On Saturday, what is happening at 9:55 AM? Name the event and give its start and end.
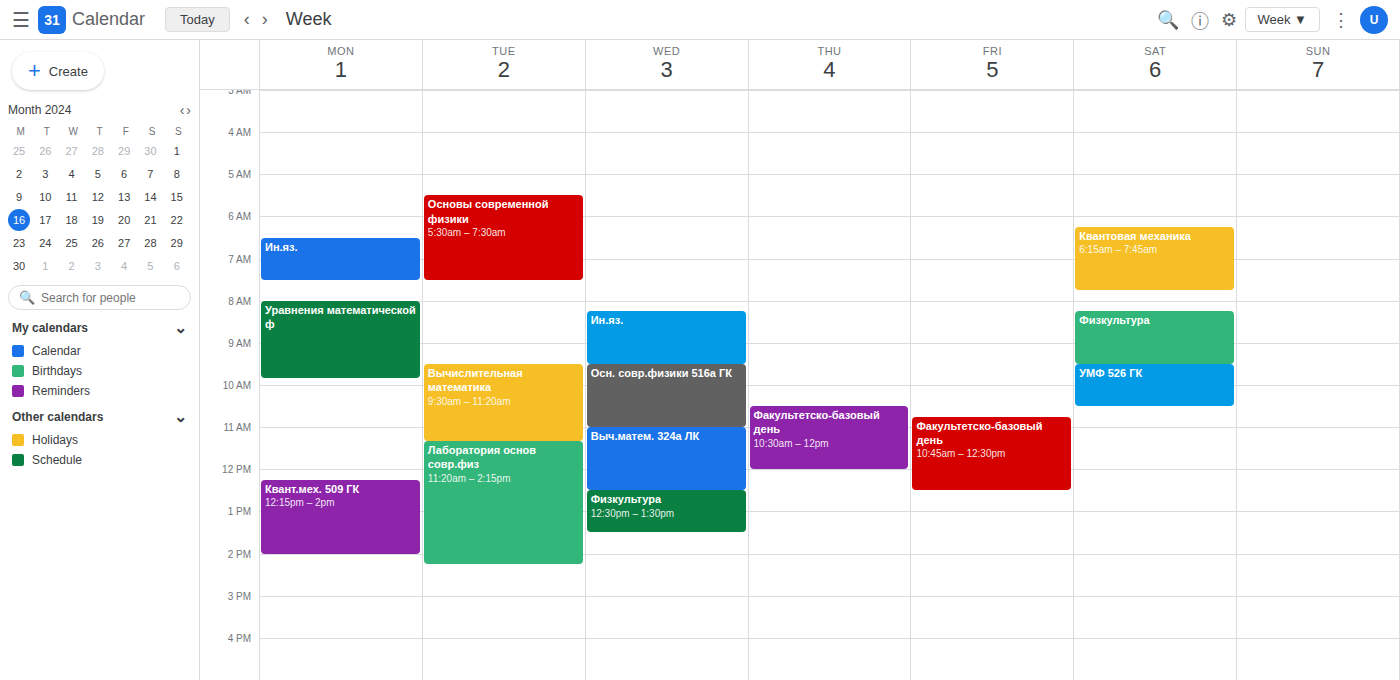
"УМФ 526 ГК", 9:30 AM to 10:30 AM